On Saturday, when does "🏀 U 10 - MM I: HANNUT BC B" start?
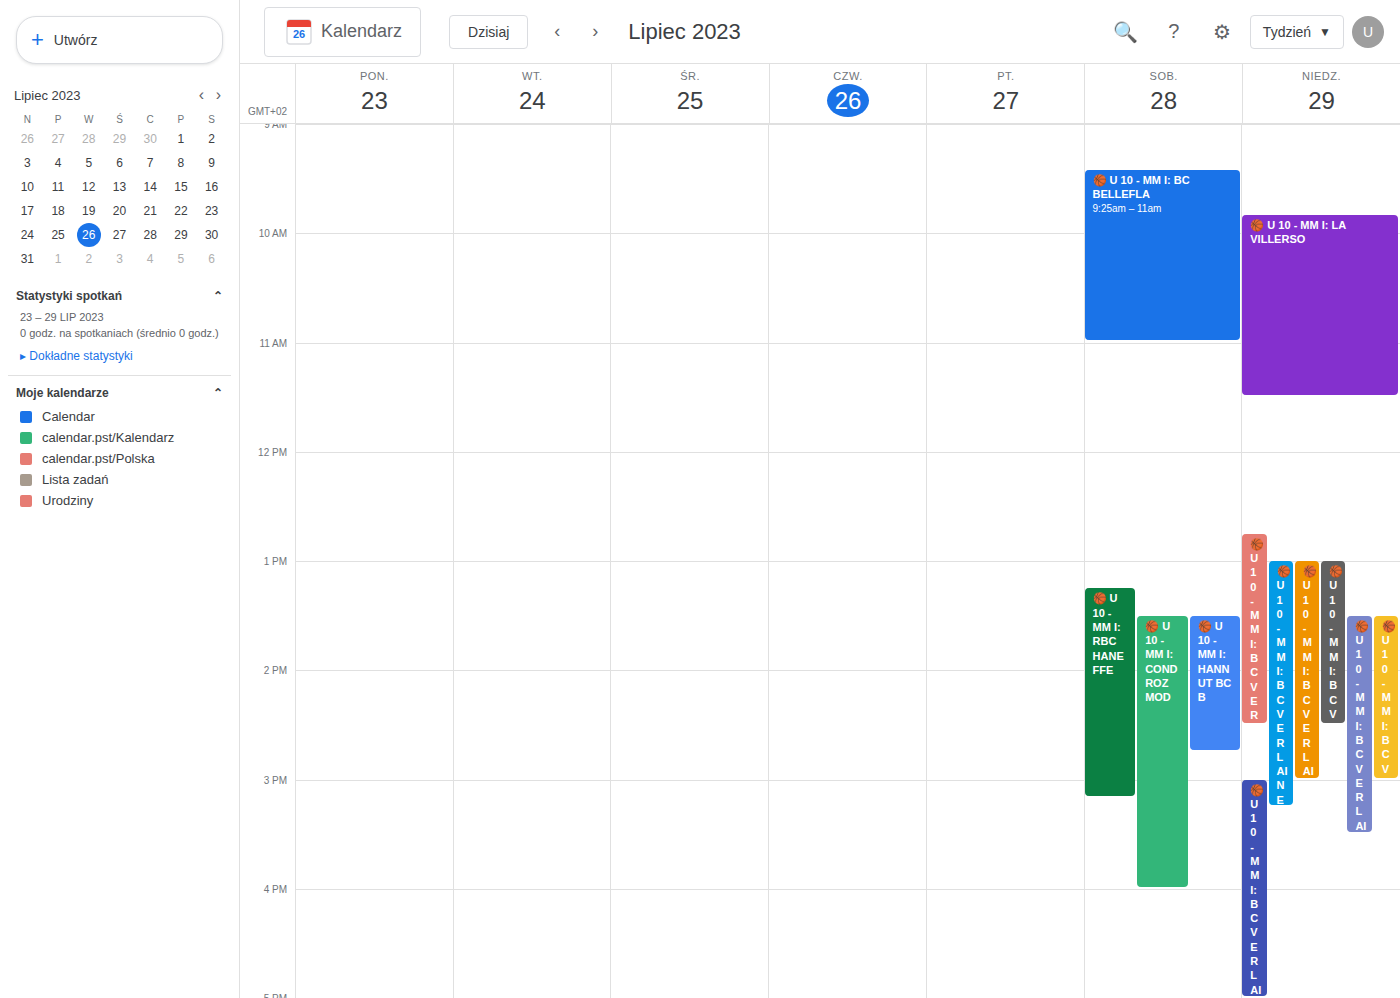
1:30 PM